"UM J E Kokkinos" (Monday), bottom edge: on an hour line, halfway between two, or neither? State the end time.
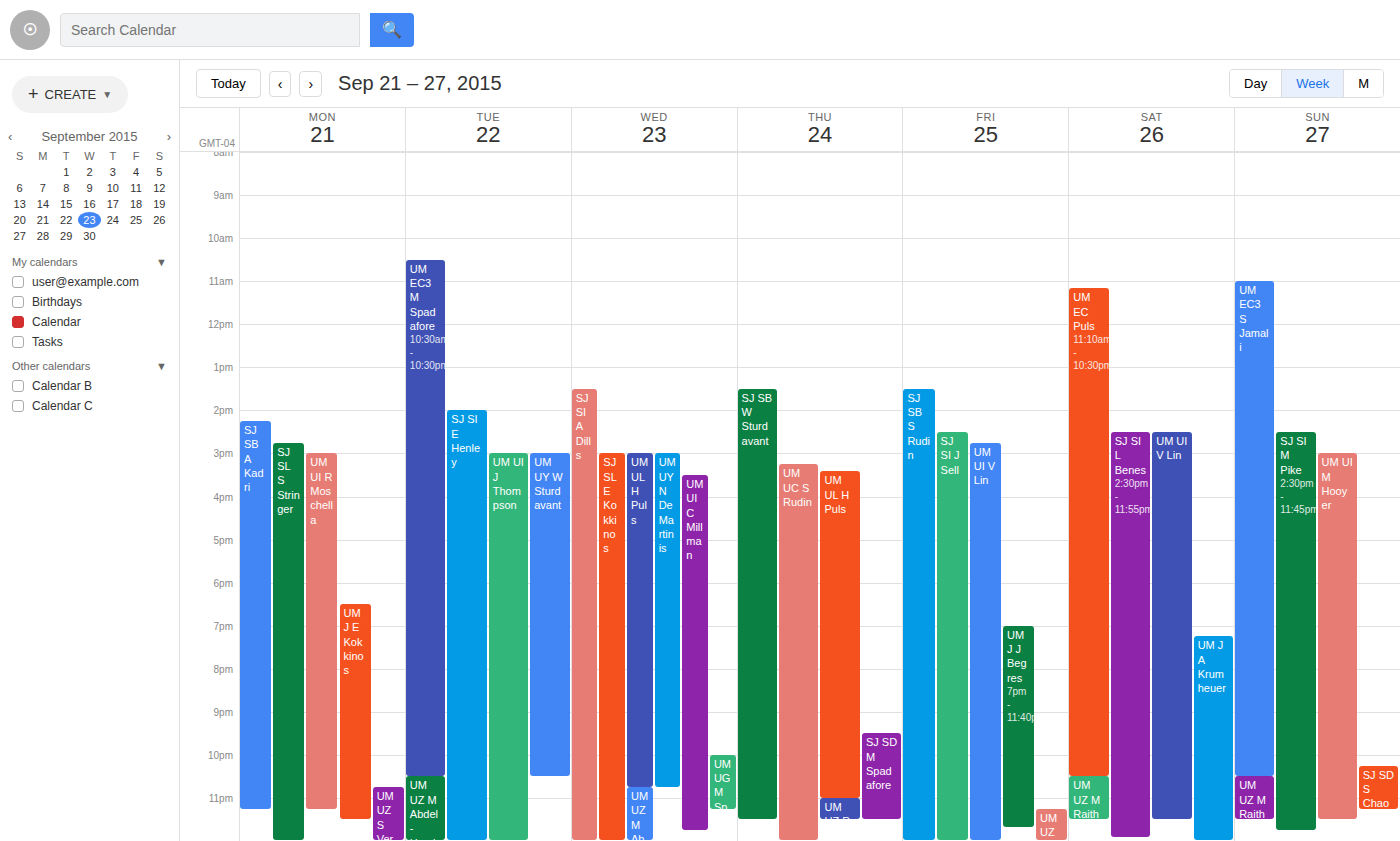
11:30 PM -- halfway between the 11 PM and 12 AM lines.